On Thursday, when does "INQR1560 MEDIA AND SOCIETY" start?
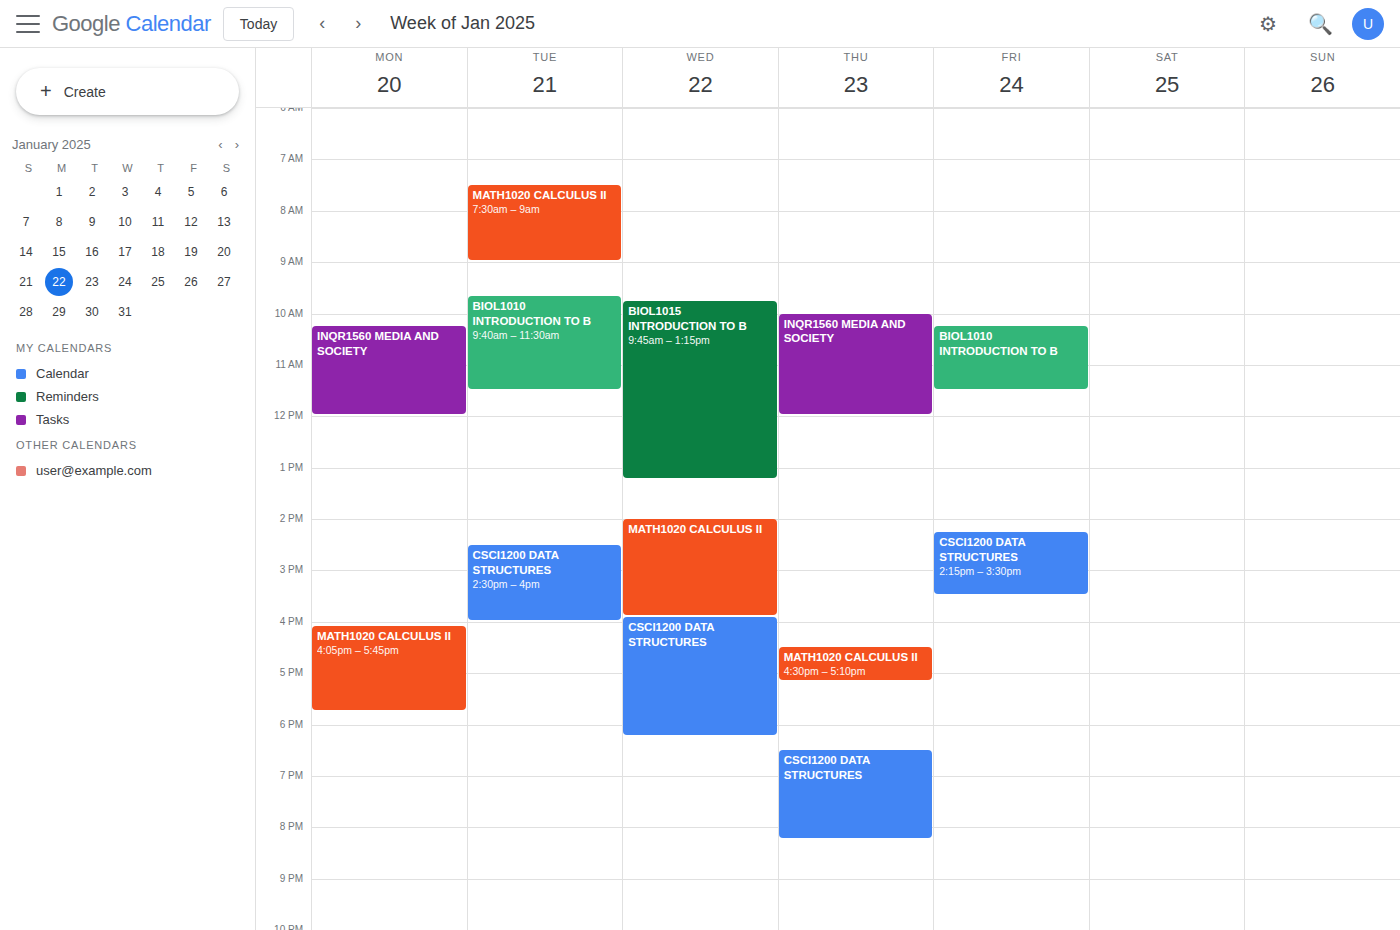
10:00